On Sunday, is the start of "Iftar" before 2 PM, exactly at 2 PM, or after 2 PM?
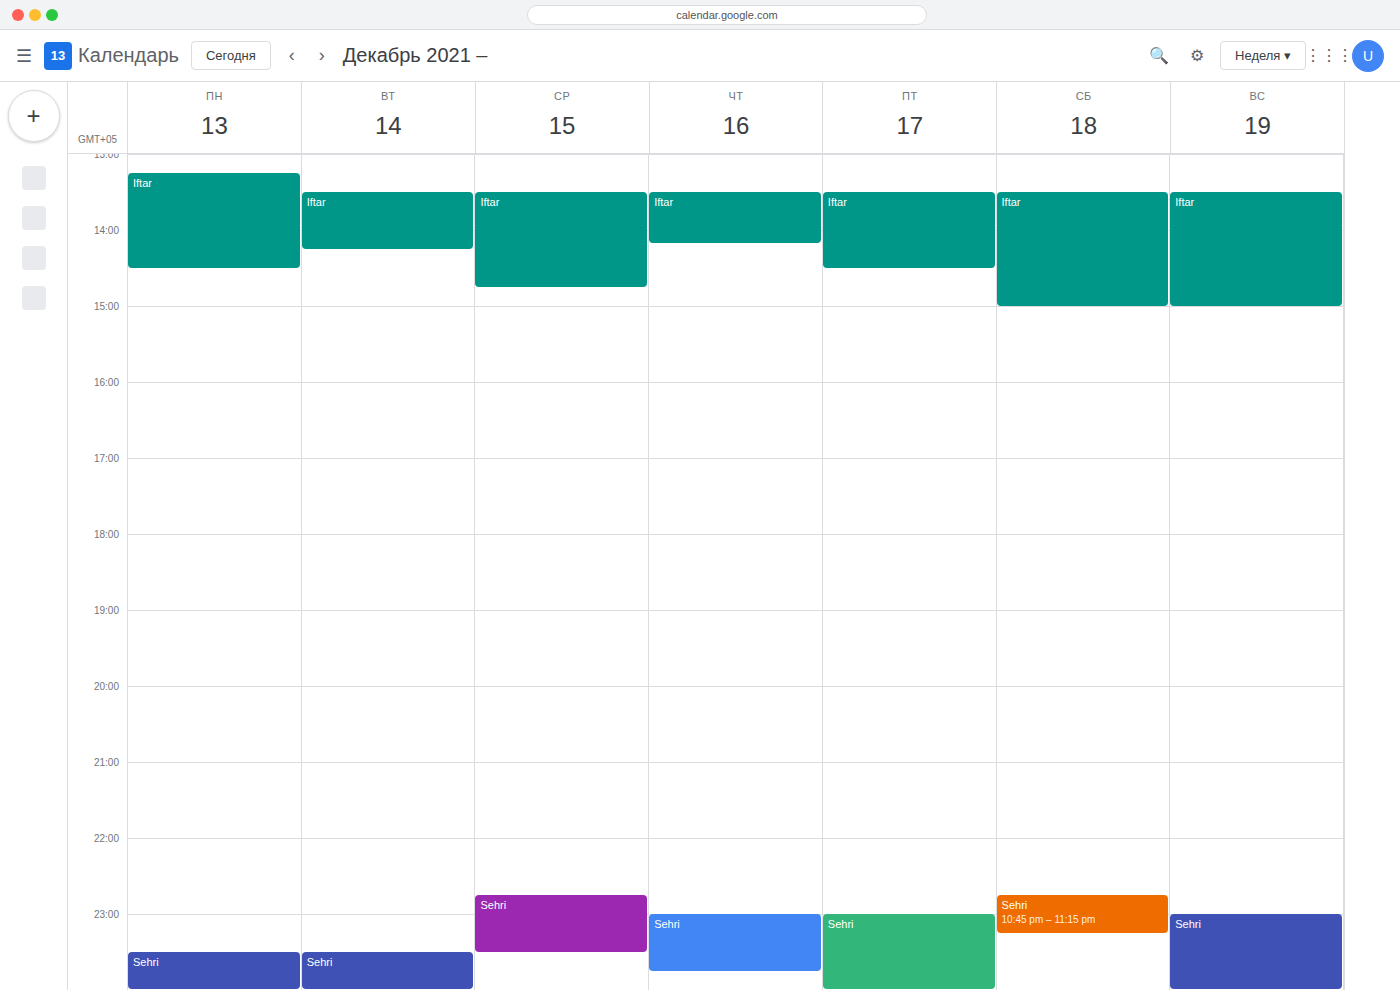
1:30 PM -- before 2 PM, 30 minutes above the 2 PM line.